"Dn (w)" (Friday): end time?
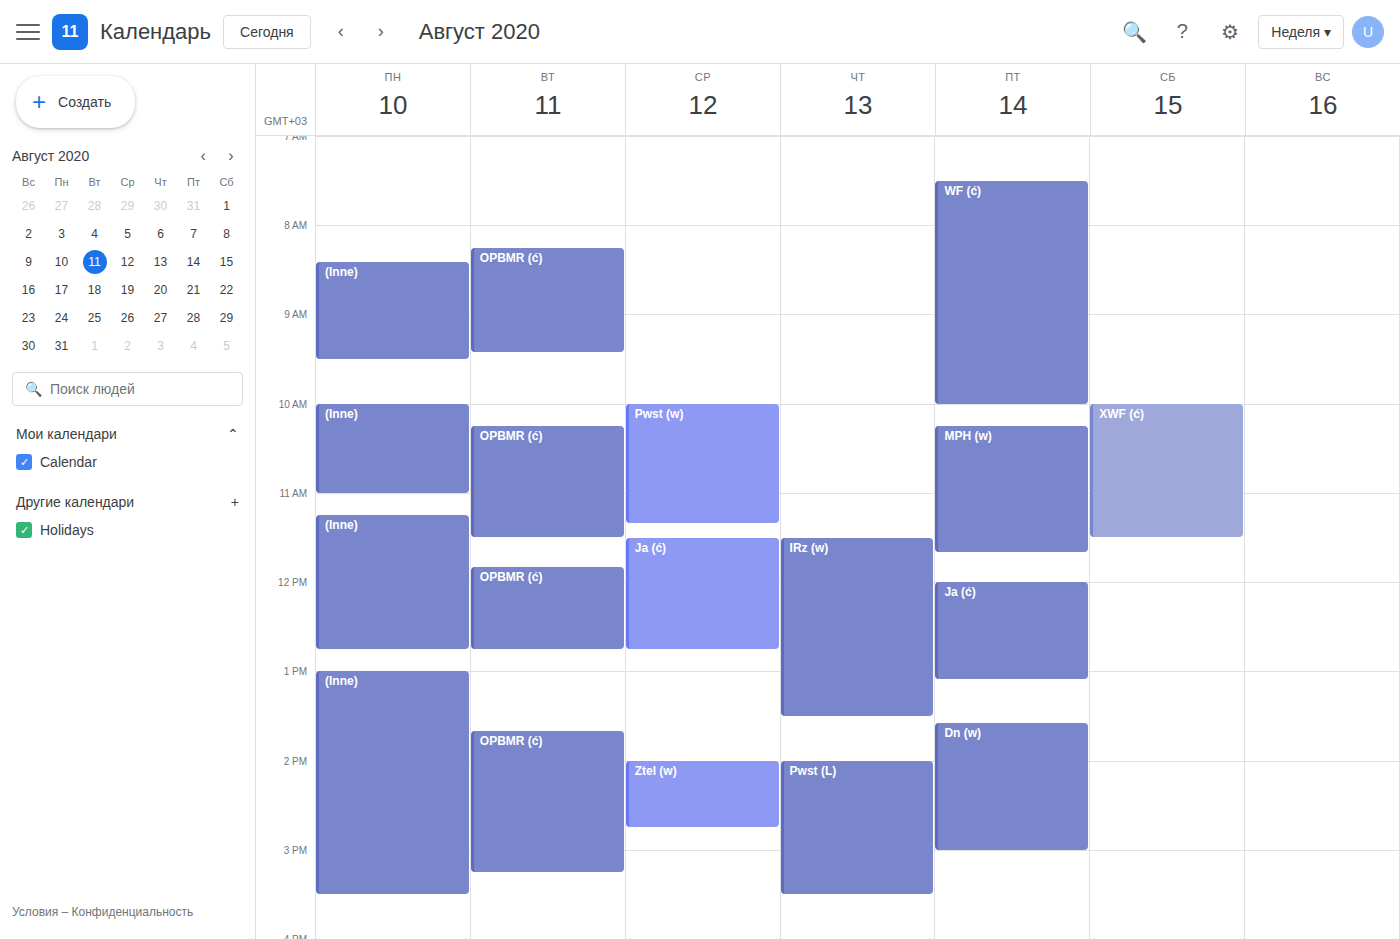
3:00 PM